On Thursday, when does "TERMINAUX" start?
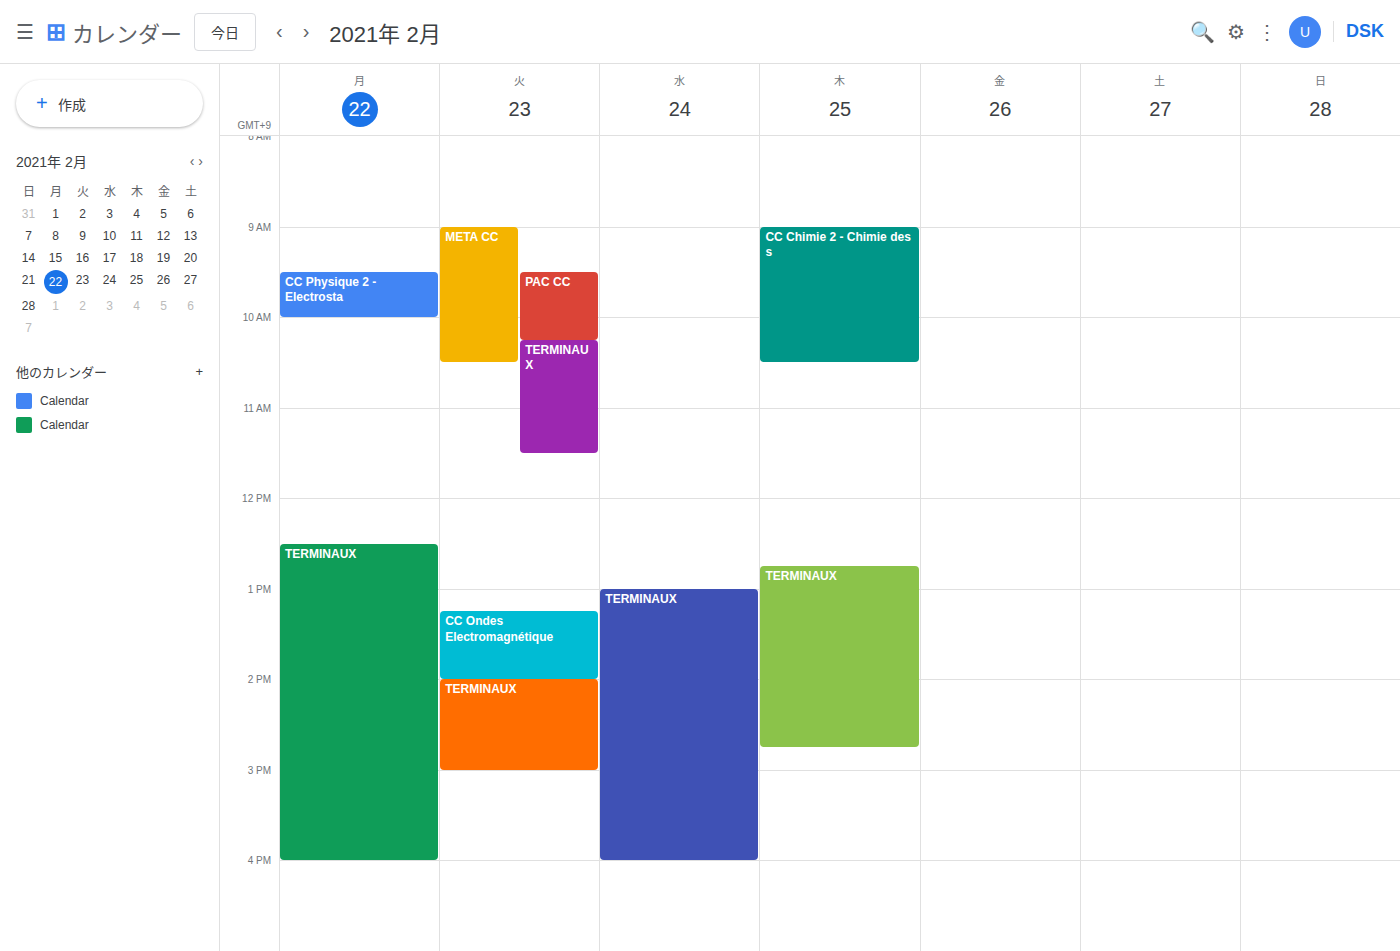
12:45 PM